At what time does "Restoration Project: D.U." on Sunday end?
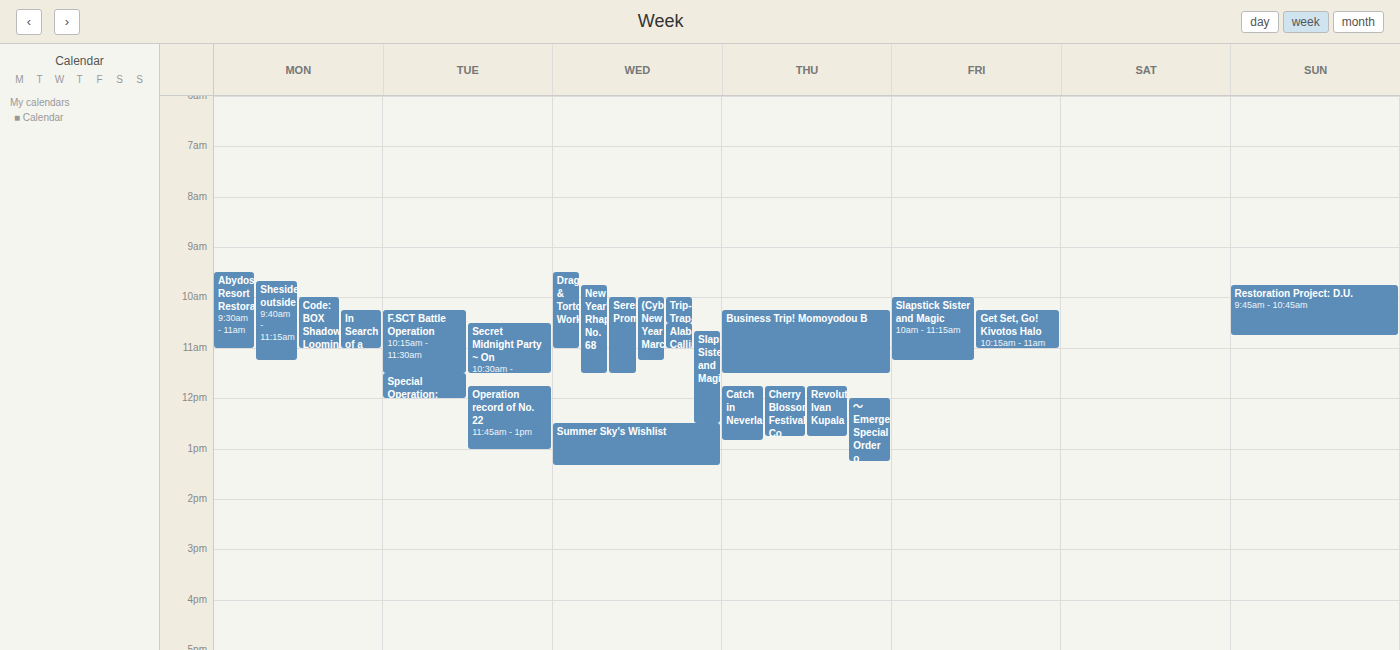
10:45 AM